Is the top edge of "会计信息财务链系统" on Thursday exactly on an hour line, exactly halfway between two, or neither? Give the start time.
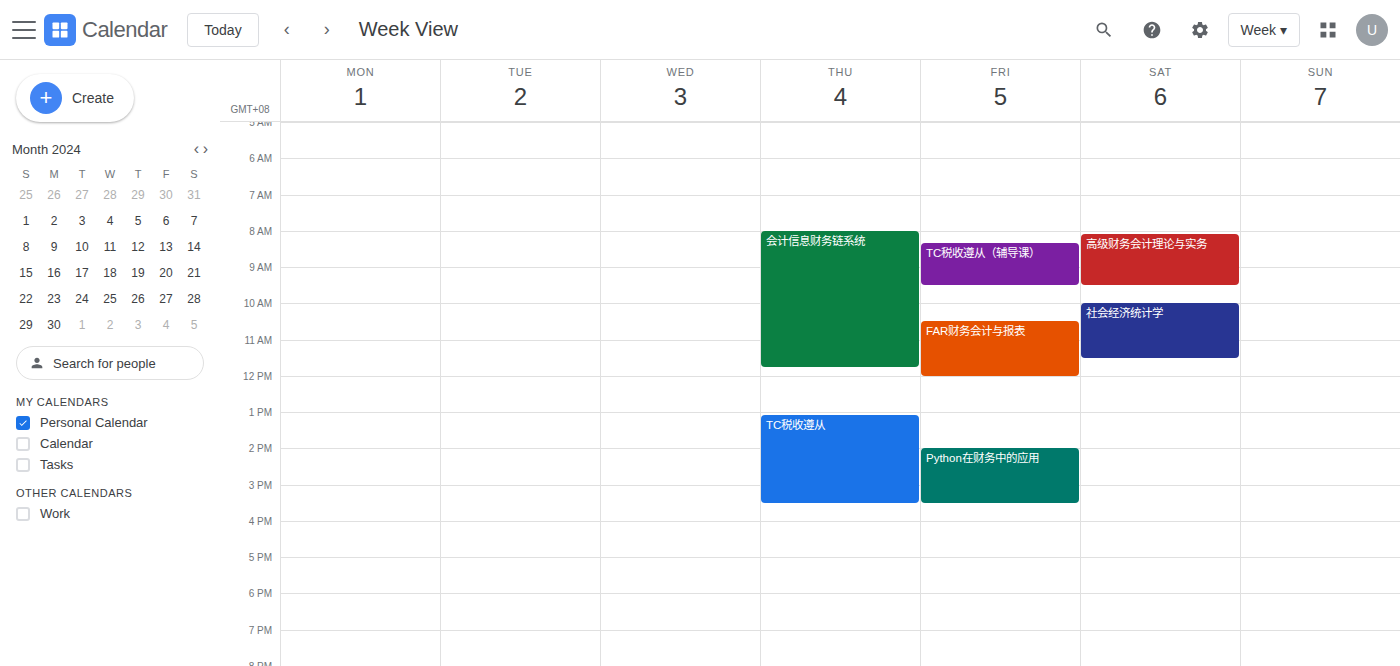
8:00 AM -- exactly on the 8 AM line.